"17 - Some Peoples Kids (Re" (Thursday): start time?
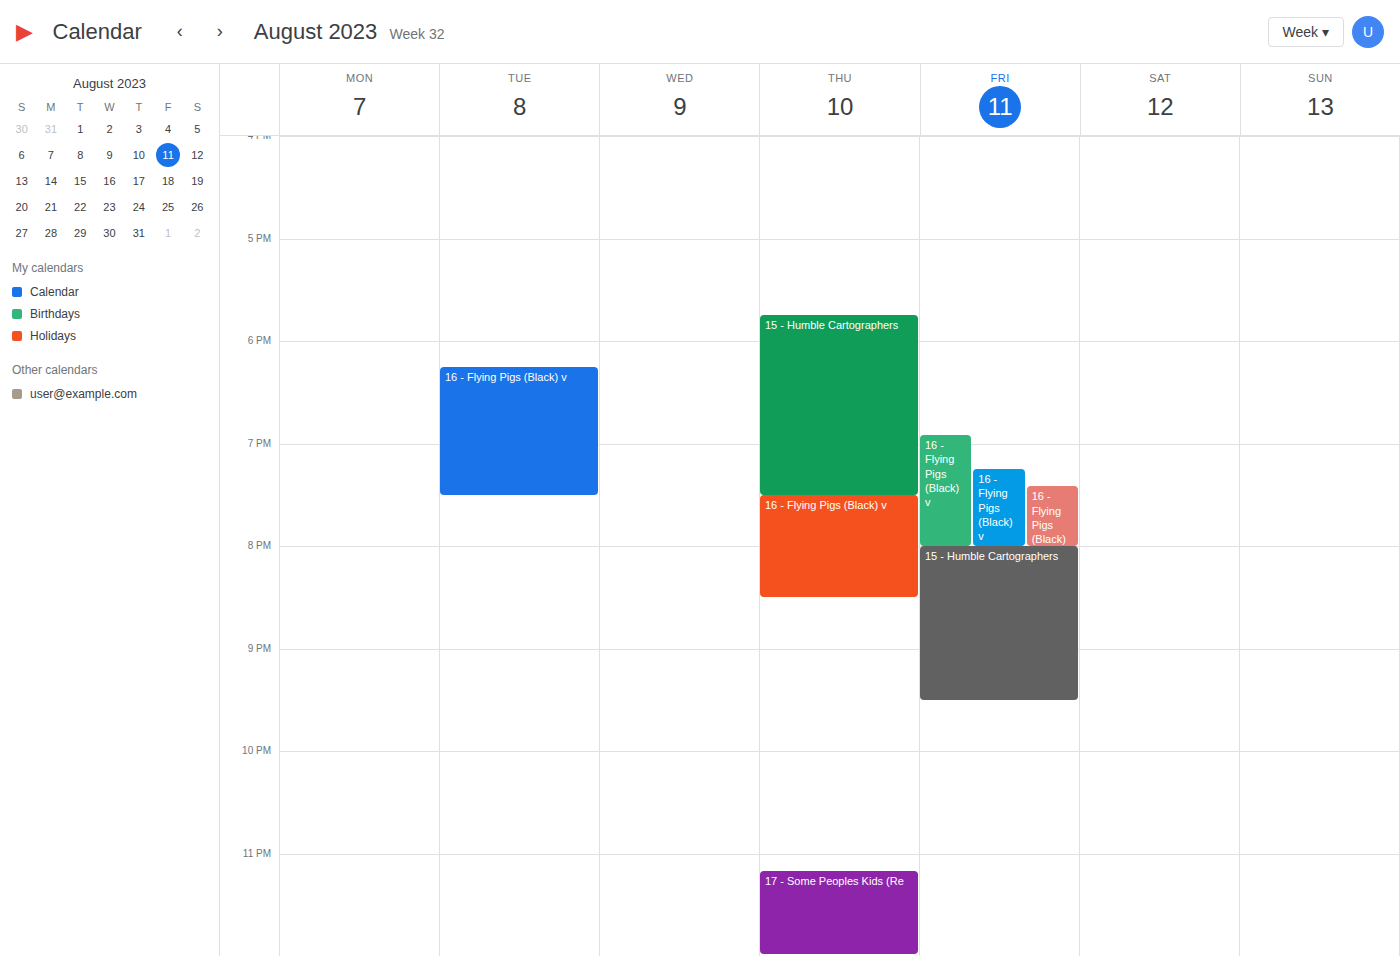
11:10 PM